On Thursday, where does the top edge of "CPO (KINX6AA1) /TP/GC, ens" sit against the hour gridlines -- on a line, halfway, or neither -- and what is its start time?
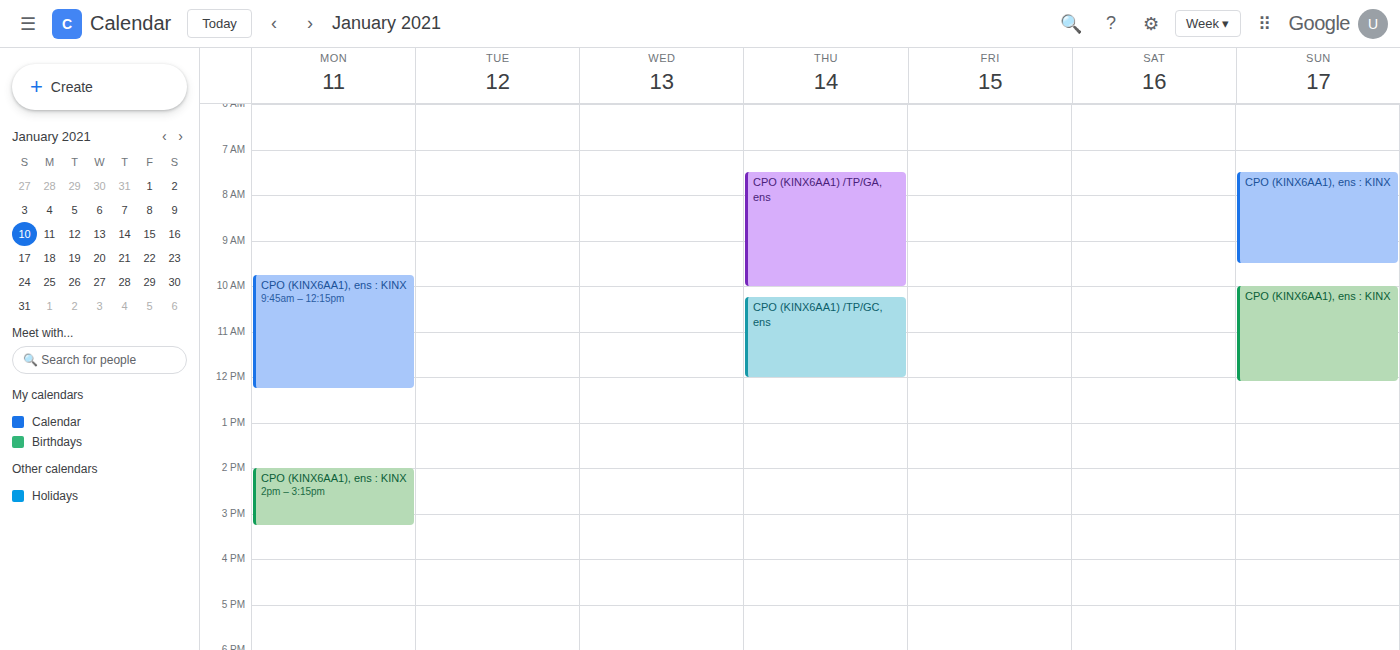
10:15 AM -- neither: a quarter of the way from the 10 AM line to the 11 AM line.